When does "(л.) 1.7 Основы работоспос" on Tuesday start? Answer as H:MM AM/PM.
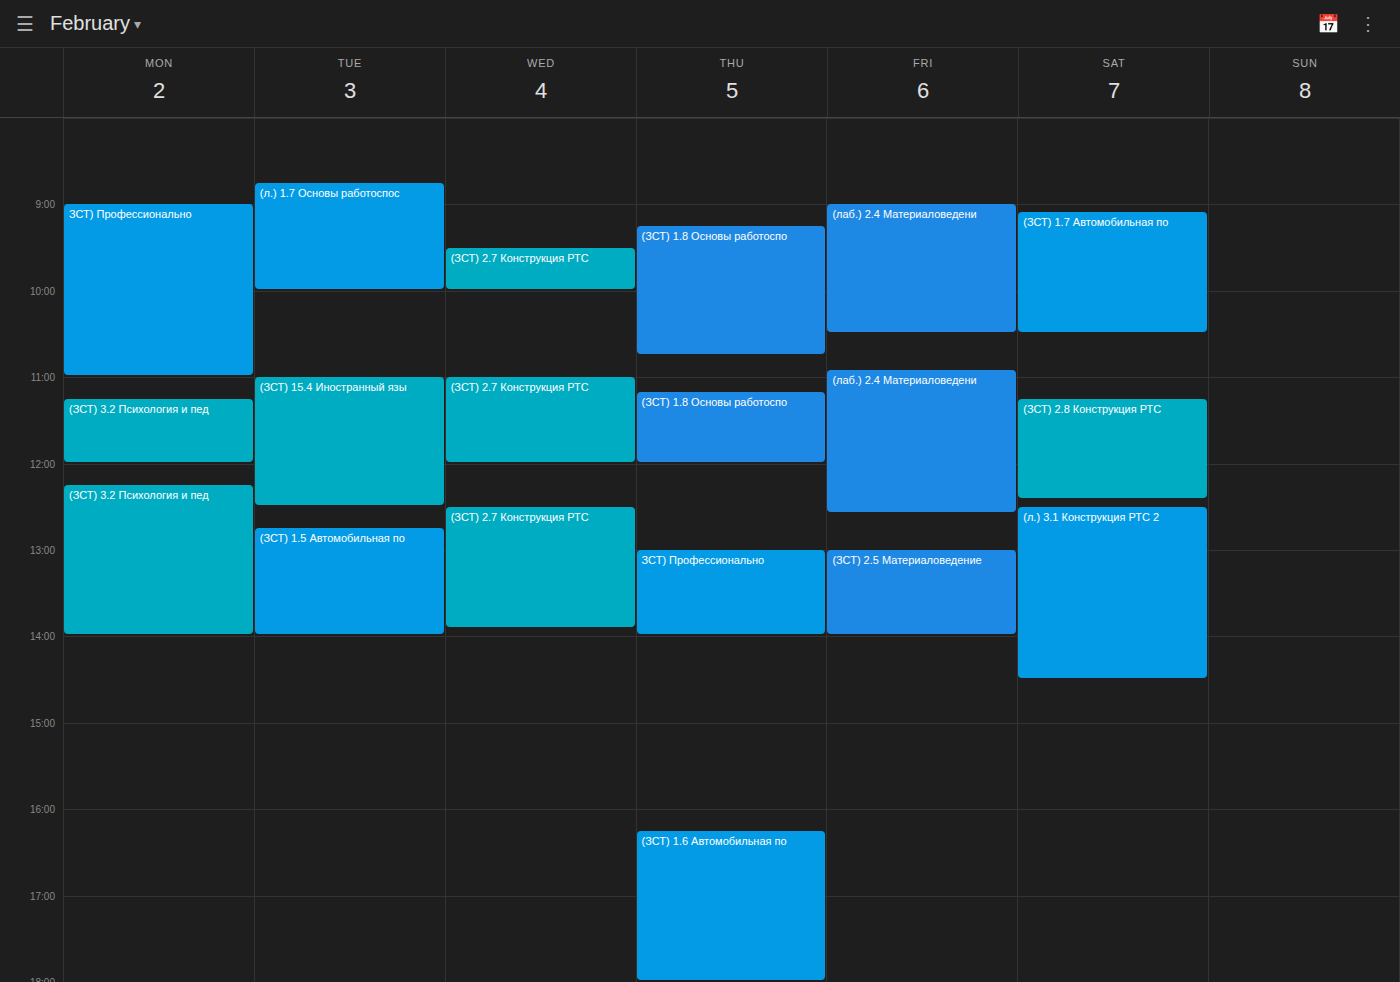
8:45 AM